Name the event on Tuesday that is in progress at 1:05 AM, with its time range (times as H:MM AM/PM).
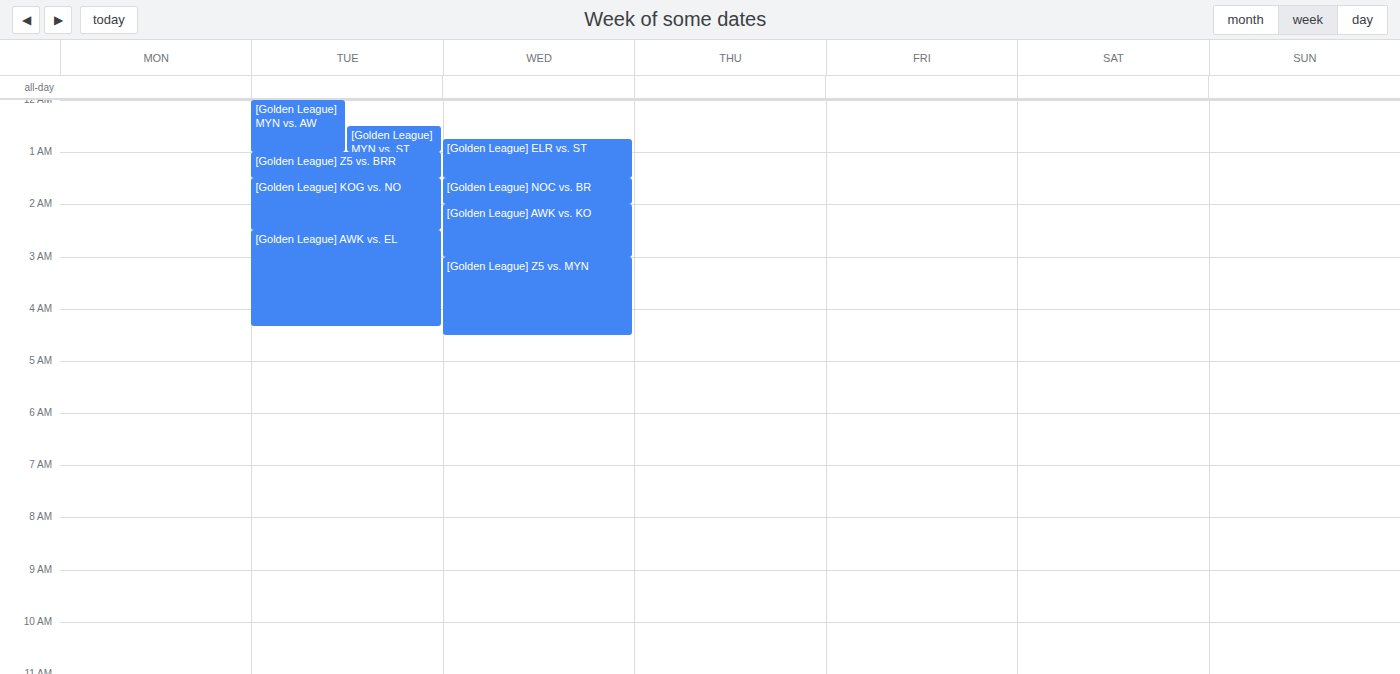
"[Golden League] Z5 vs. BRR", 1:00 AM to 1:30 AM